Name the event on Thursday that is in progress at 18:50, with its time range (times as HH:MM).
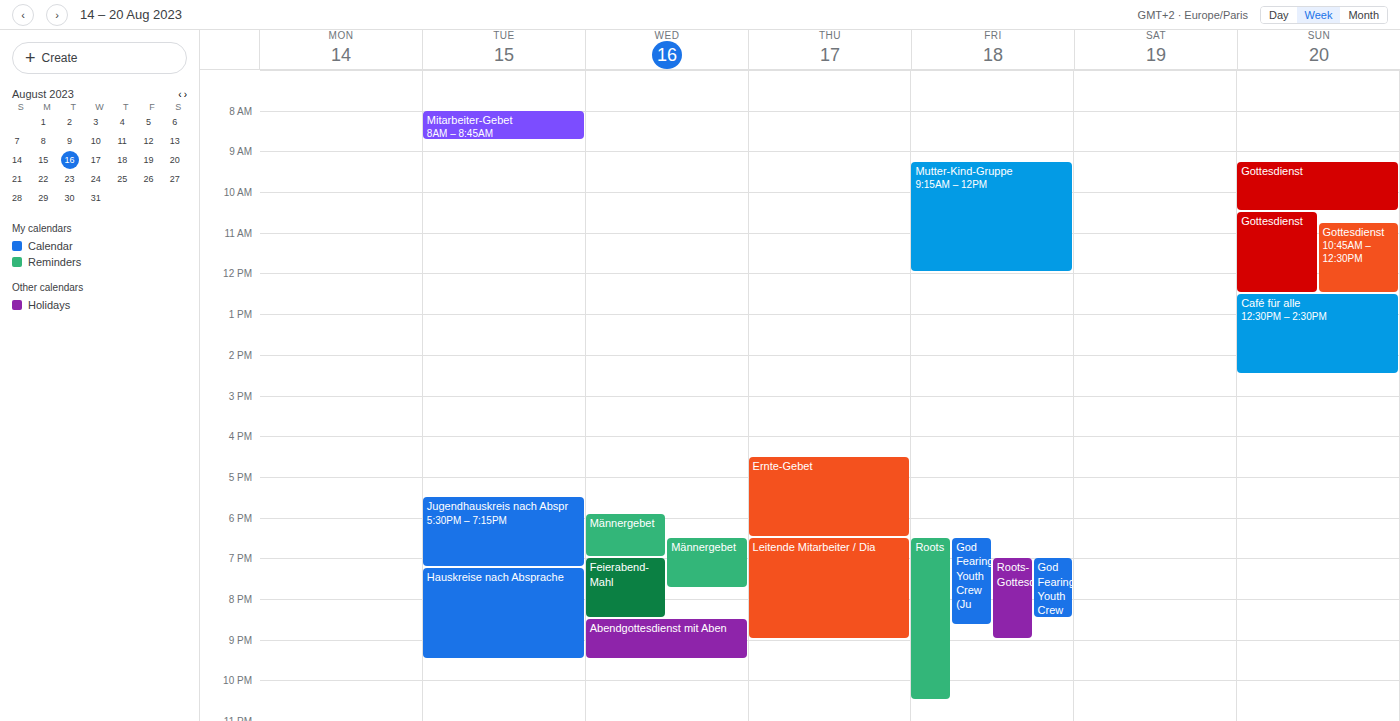
"Leitende Mitarbeiter / Dia", 18:30 to 21:00